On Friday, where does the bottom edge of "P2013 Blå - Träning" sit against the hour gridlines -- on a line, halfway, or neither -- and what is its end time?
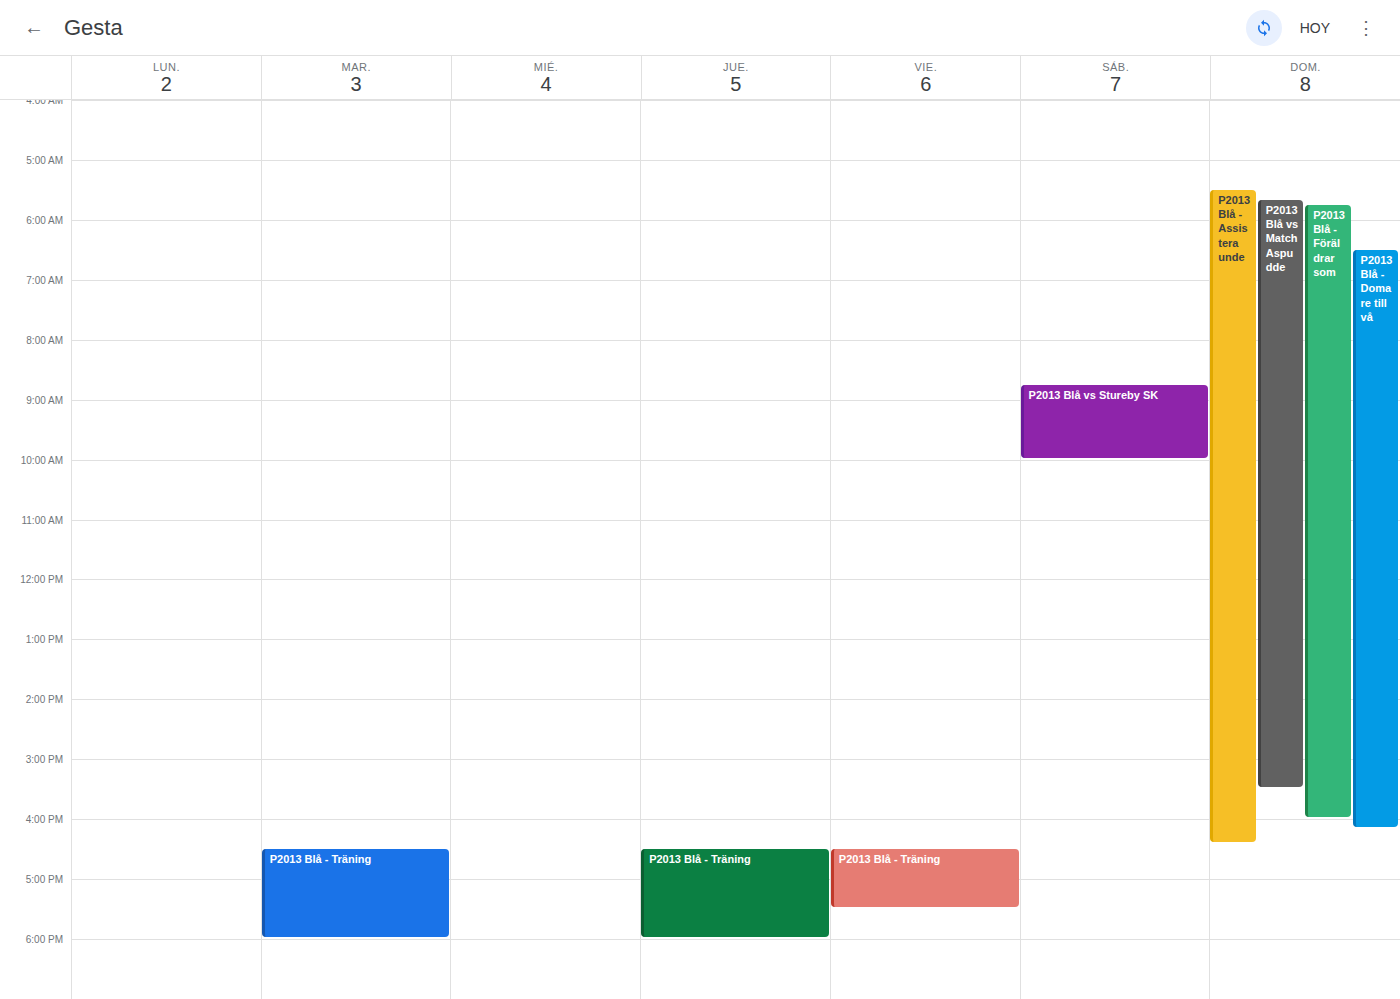
5:30 PM -- halfway between the 5 PM and 6 PM lines.